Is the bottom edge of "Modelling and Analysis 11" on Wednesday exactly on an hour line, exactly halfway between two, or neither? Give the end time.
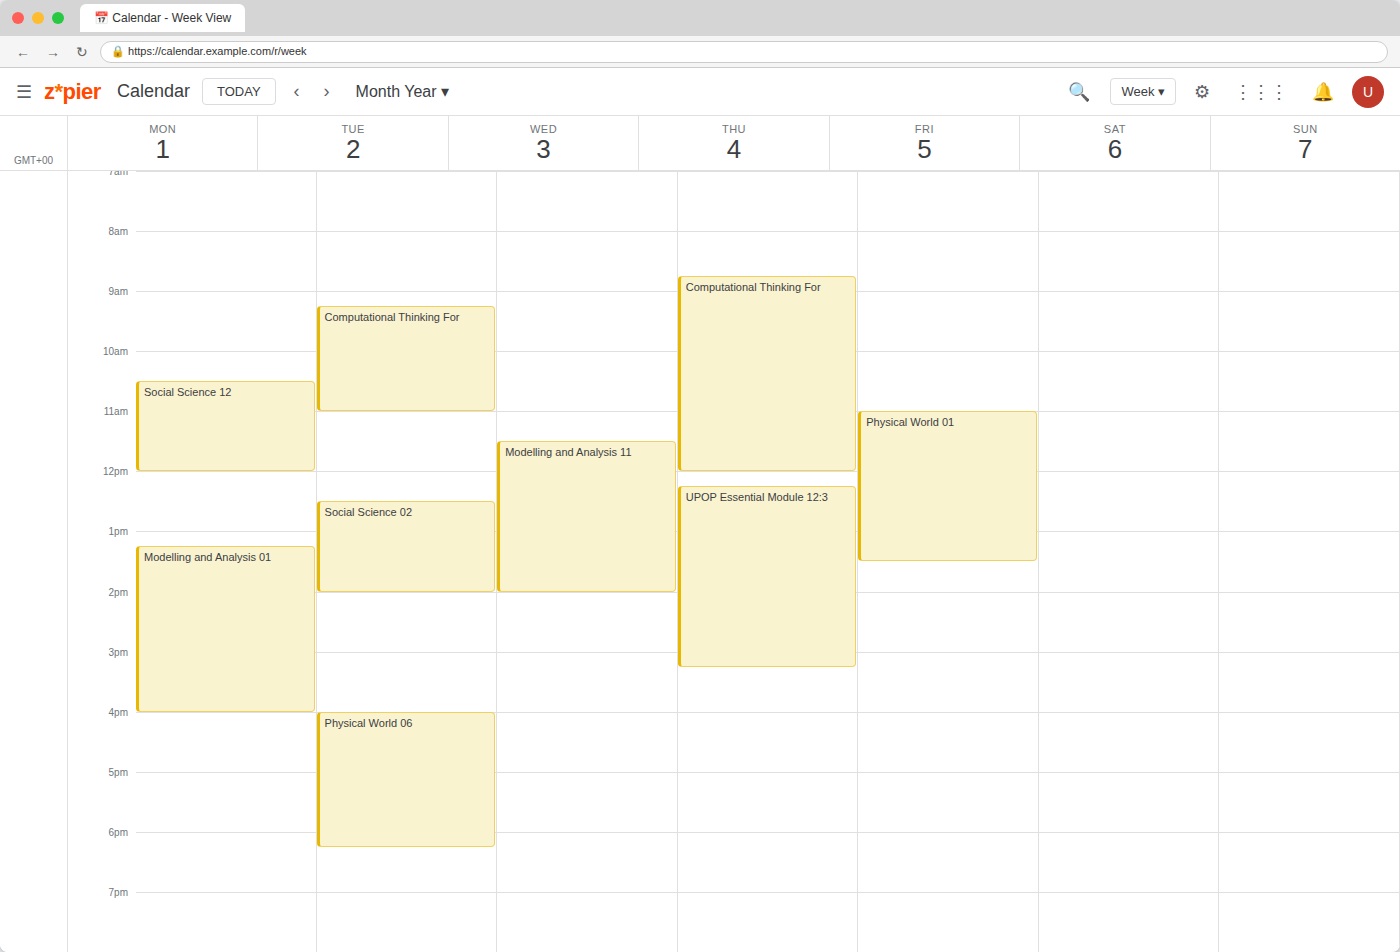
2:00 PM -- exactly on the 2 PM line.